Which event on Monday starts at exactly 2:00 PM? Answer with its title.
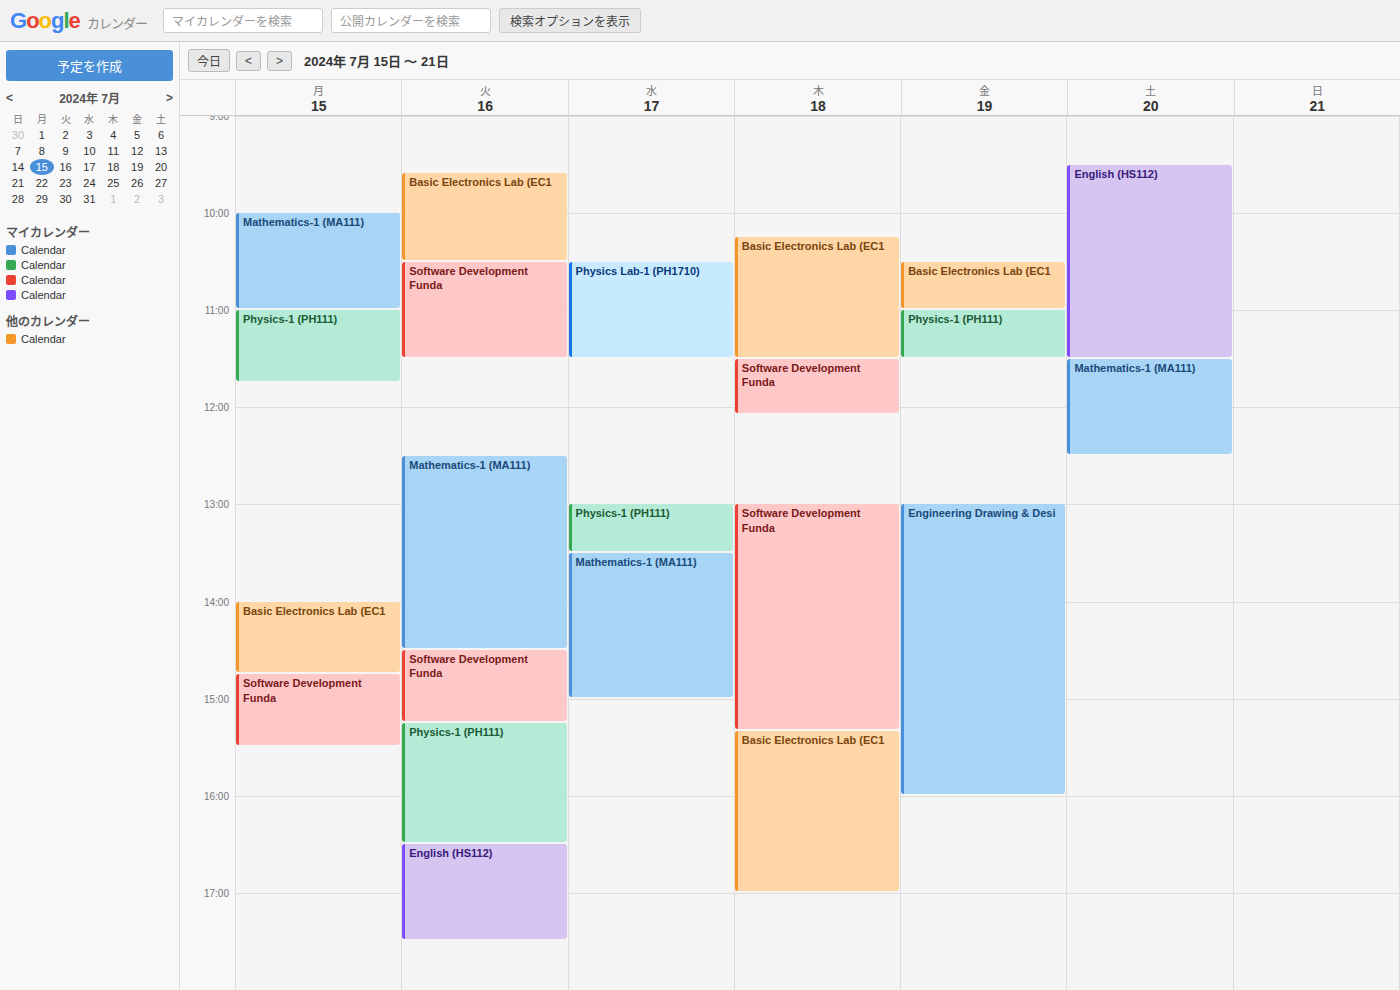
"Basic Electronics Lab (EC1"